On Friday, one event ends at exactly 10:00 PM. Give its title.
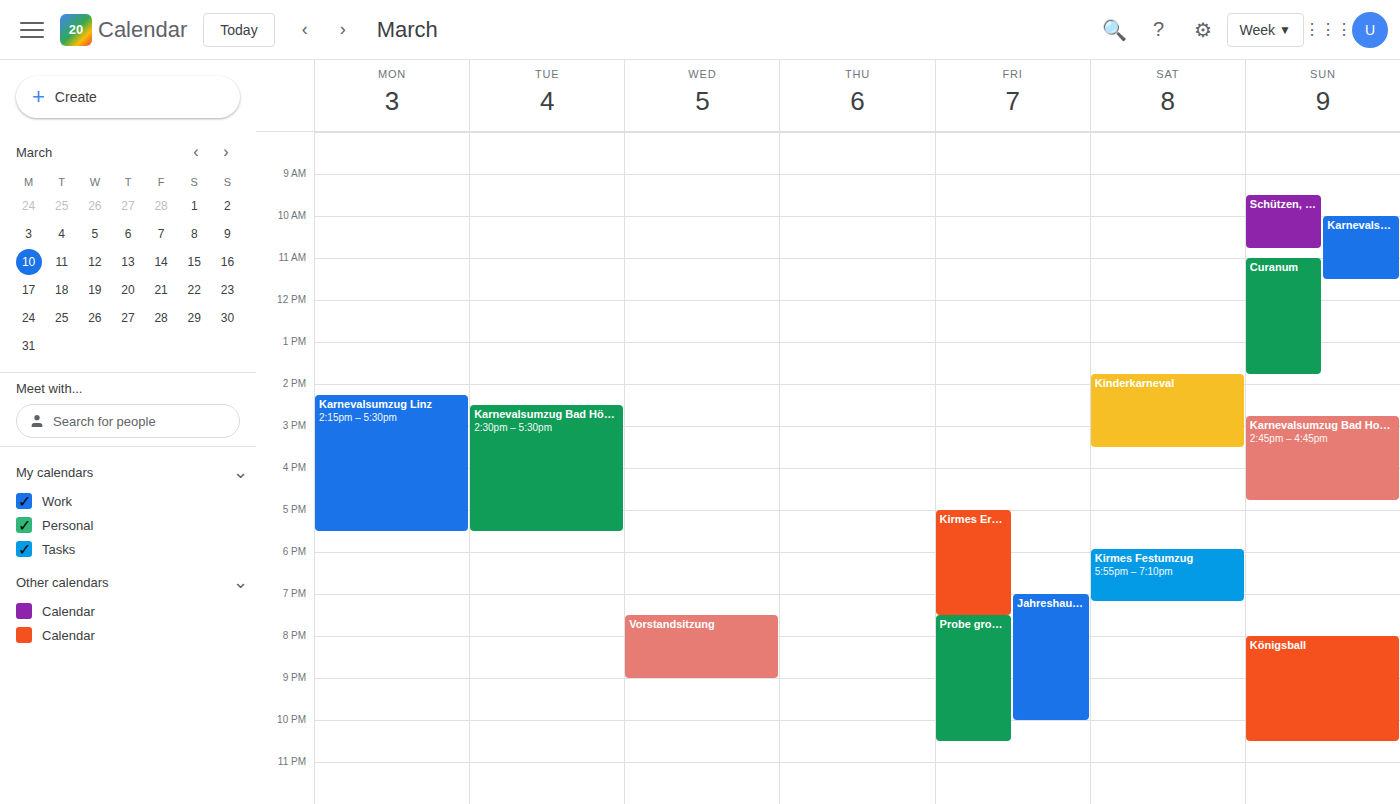
"Jahreshauptversammlung"